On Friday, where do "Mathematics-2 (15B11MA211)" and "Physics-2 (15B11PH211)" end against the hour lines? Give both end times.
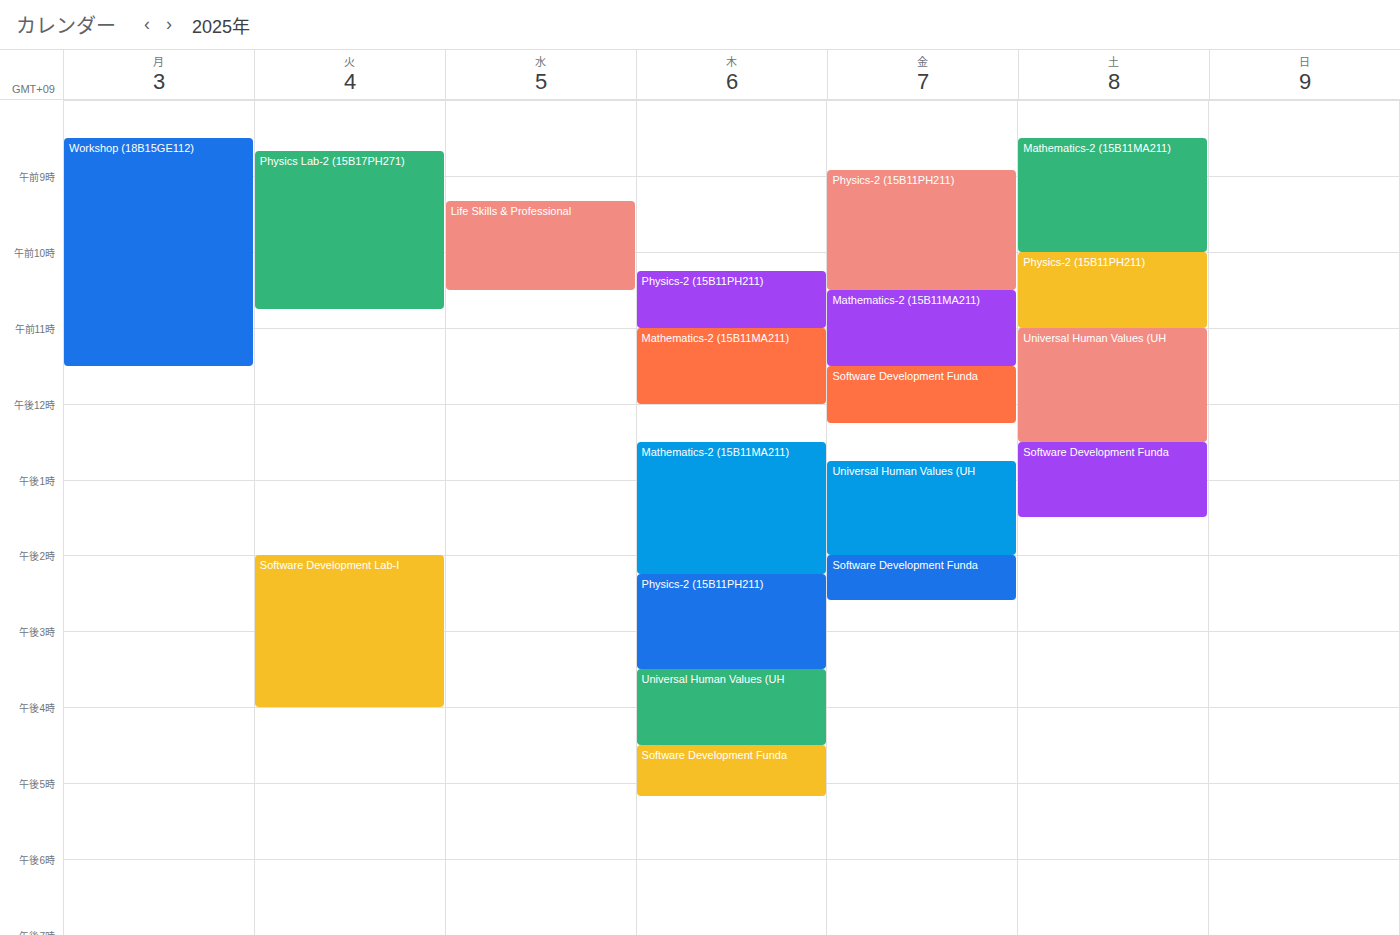
"Mathematics-2 (15B11MA211)": 11:30 AM, halfway between the 11 AM and 12 PM lines. "Physics-2 (15B11PH211)": 10:30 AM, halfway between the 10 AM and 11 AM lines.